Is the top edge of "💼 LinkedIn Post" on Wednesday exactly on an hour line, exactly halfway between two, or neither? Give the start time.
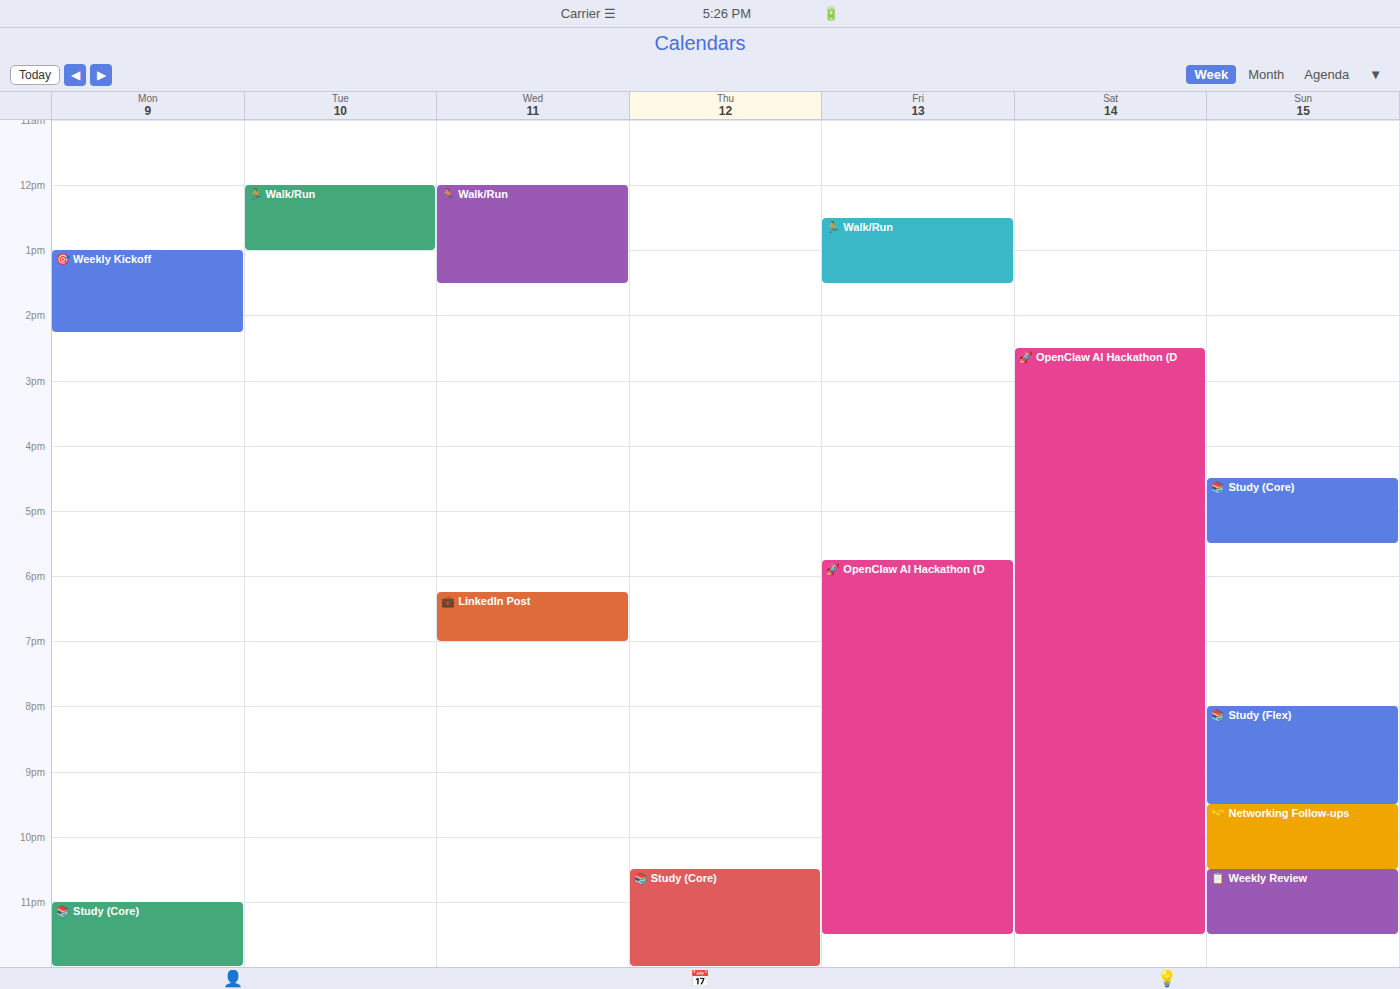
6:15 PM -- neither: a quarter of the way from the 6 PM line to the 7 PM line.